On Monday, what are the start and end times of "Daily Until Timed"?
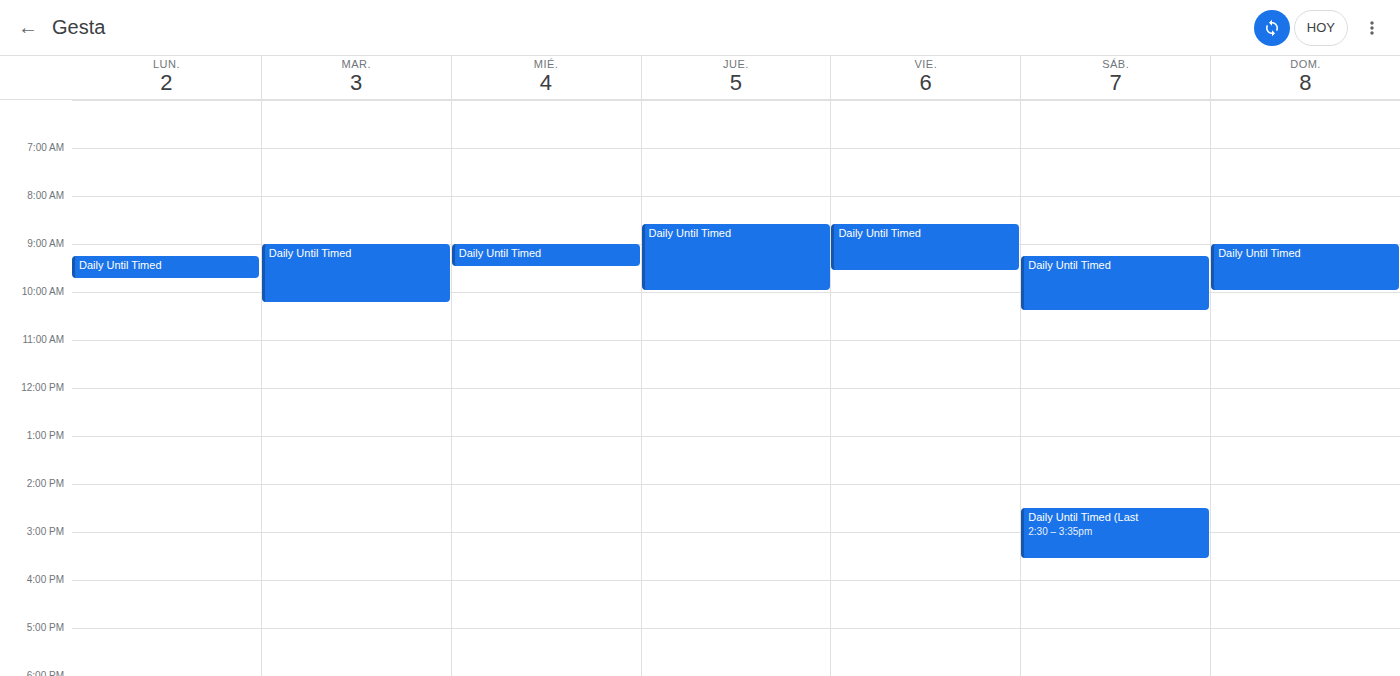
9:15 AM to 9:45 AM